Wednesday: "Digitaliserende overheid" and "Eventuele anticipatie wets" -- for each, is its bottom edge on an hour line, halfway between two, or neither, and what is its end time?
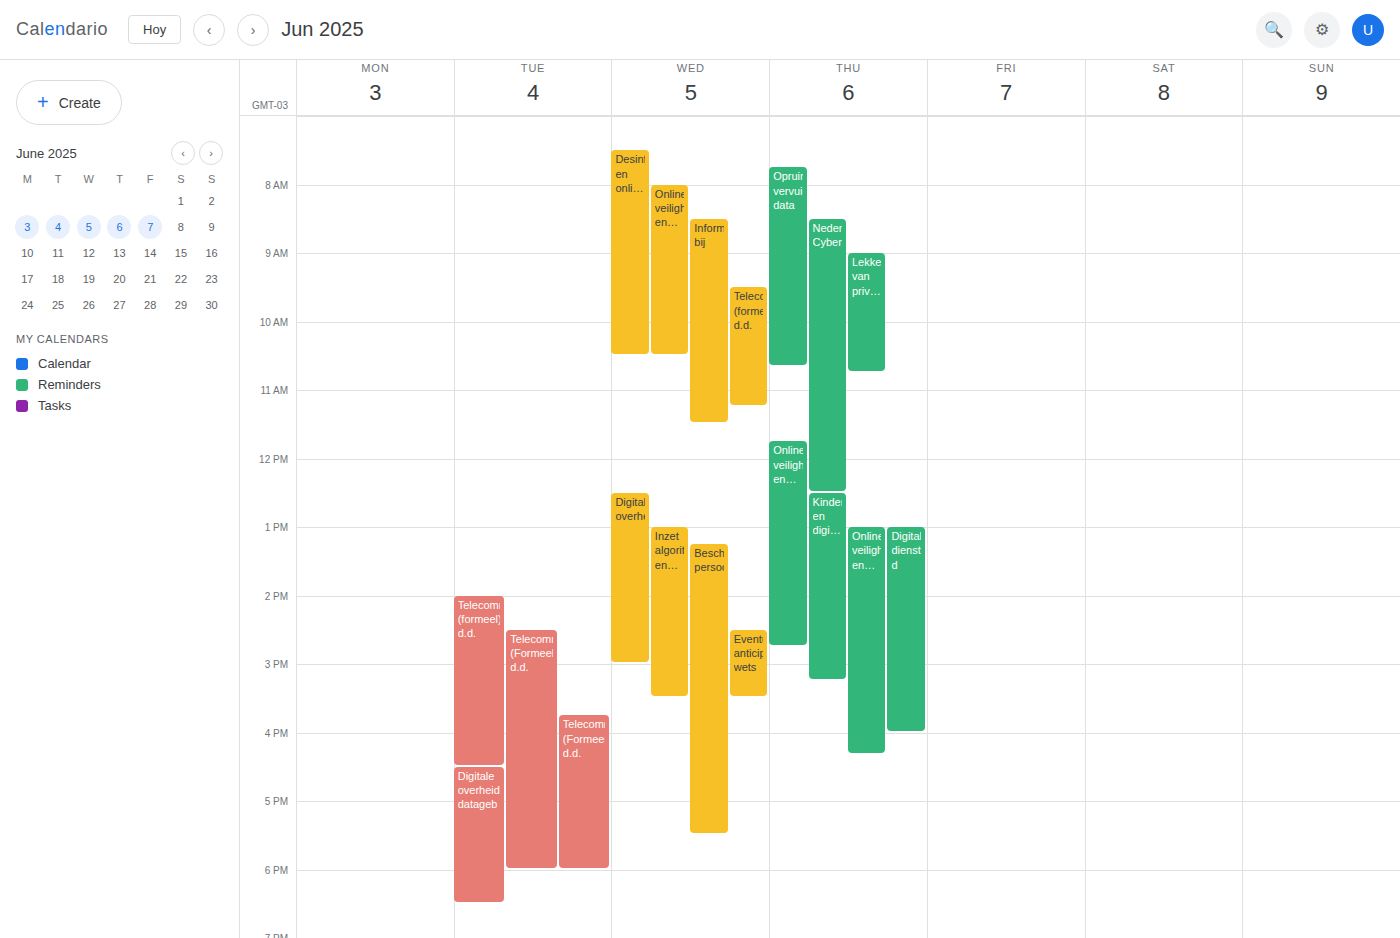
"Digitaliserende overheid": 3:00 PM, exactly on the 3 PM line. "Eventuele anticipatie wets": 3:30 PM, halfway between the 3 PM and 4 PM lines.